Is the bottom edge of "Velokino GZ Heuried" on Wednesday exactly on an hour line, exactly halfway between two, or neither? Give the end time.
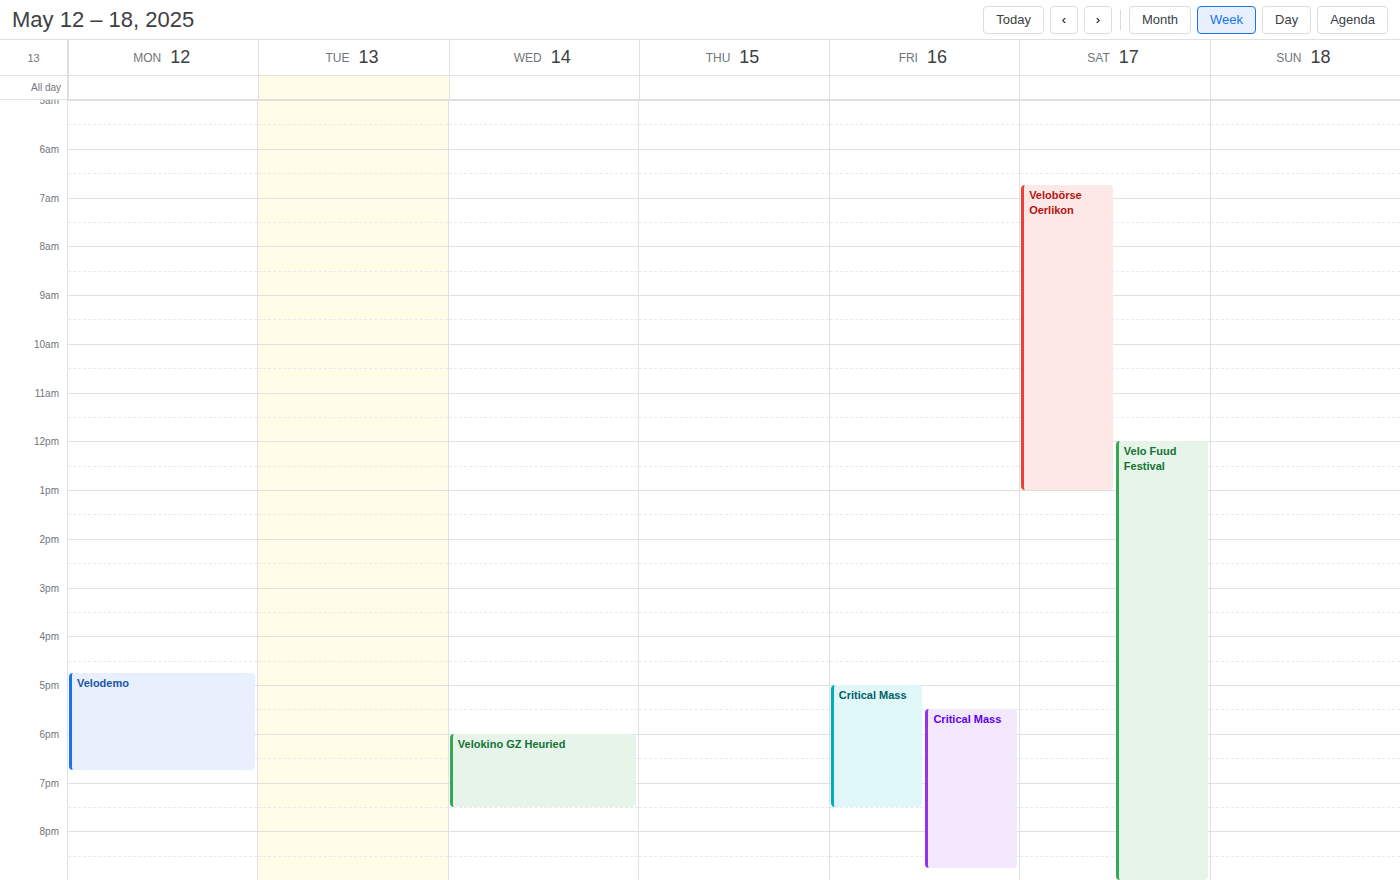
7:30 PM -- halfway between the 7 PM and 8 PM lines.